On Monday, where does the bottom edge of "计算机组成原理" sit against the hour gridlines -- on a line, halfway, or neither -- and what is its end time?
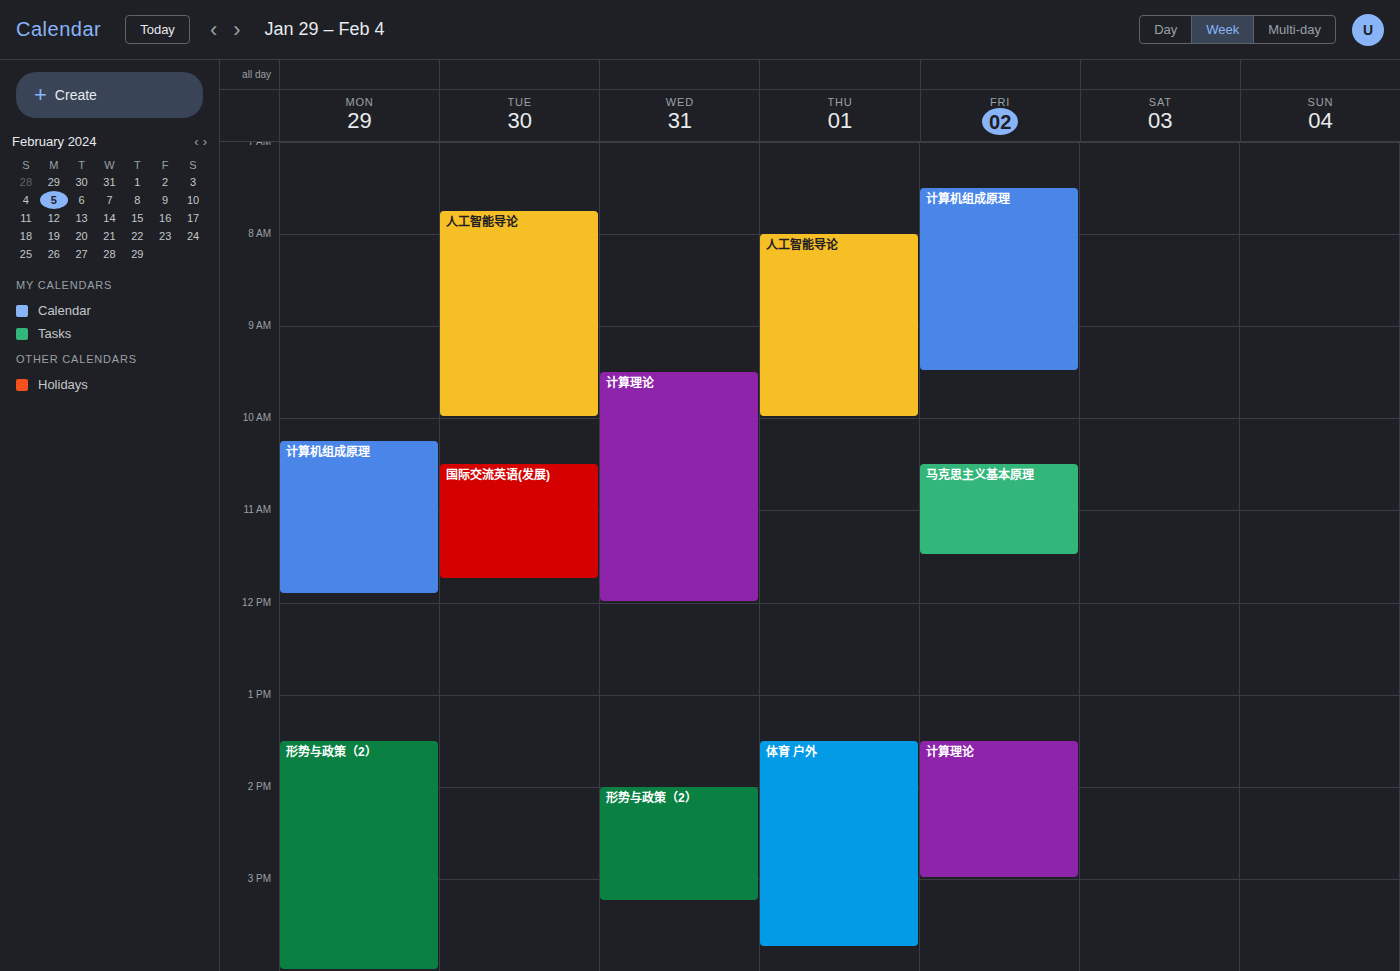
11:55 AM -- neither: 55 minutes below the 11 AM line and 5 minutes above the 12 PM line.